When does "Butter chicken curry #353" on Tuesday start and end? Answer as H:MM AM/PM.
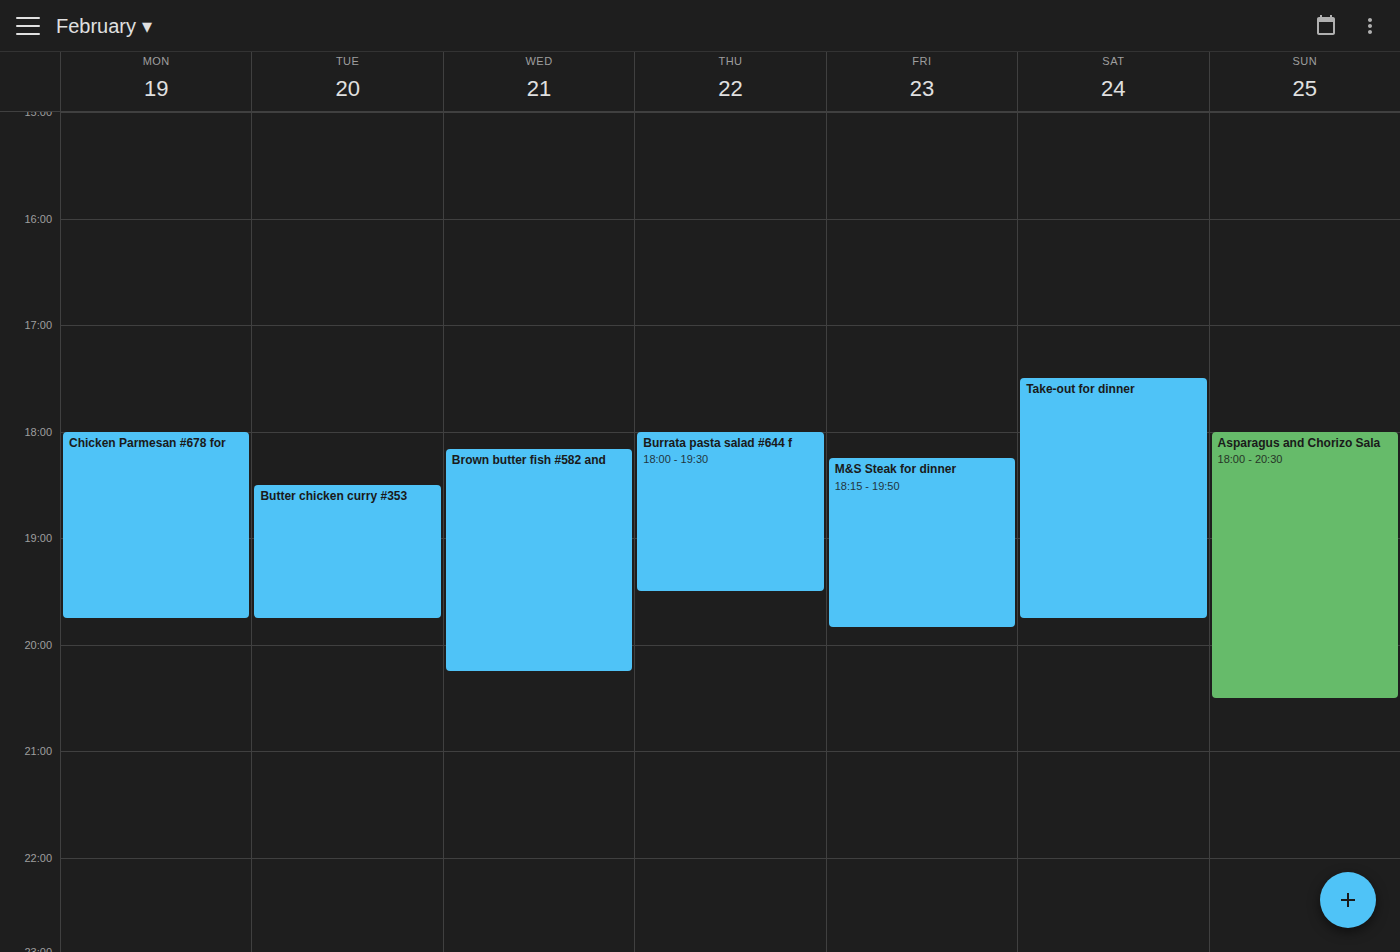
6:30 PM to 7:45 PM